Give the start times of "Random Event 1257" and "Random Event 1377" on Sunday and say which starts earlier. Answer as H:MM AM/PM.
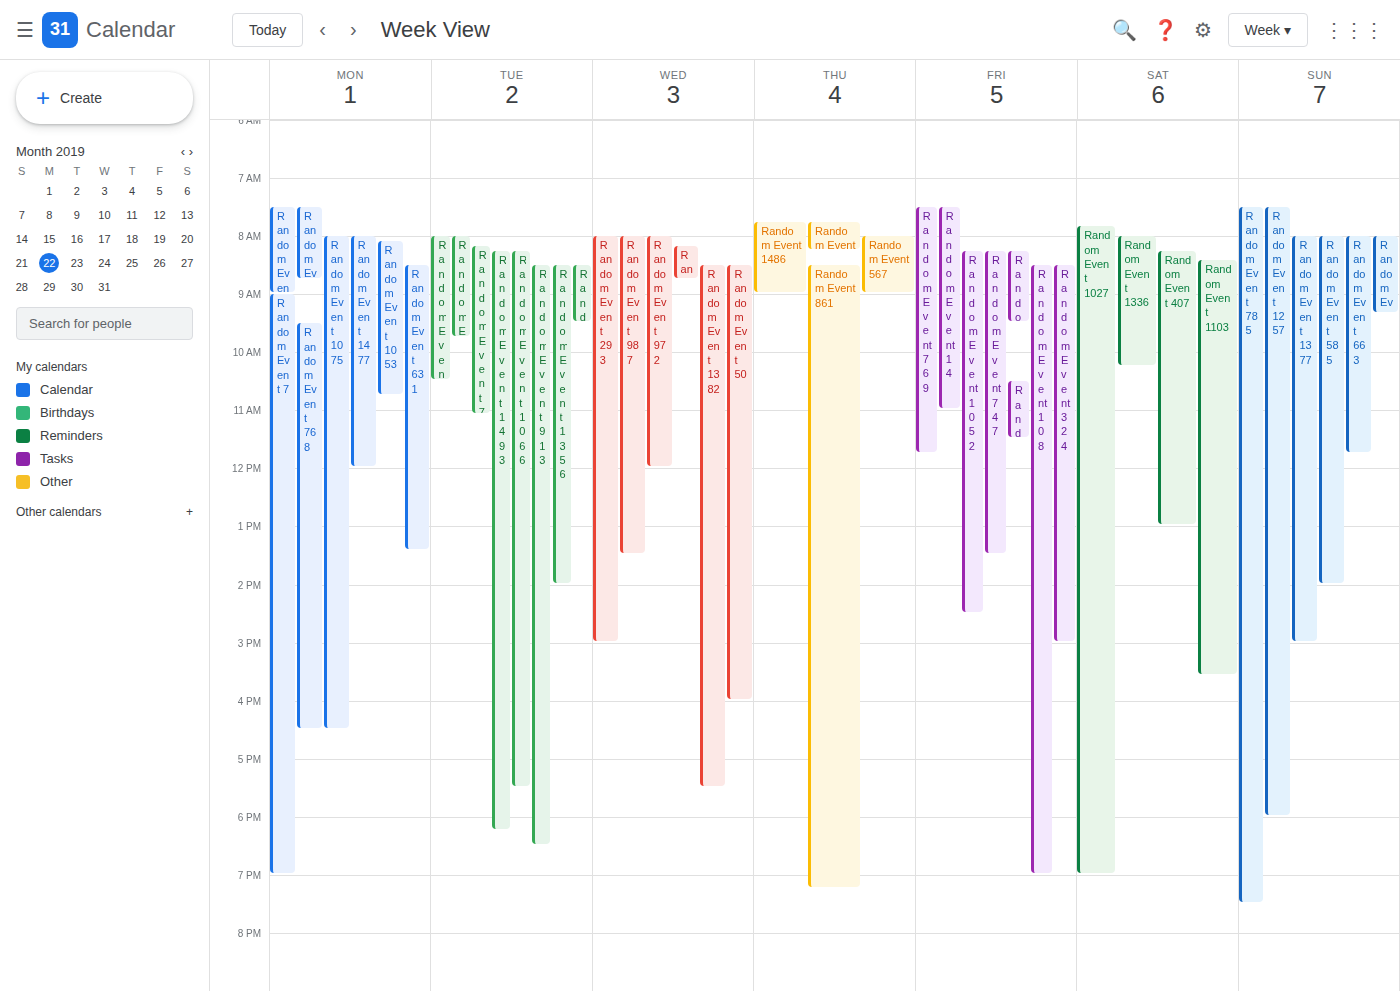
"Random Event 1257" 7:30 AM; "Random Event 1377" 8:00 AM.